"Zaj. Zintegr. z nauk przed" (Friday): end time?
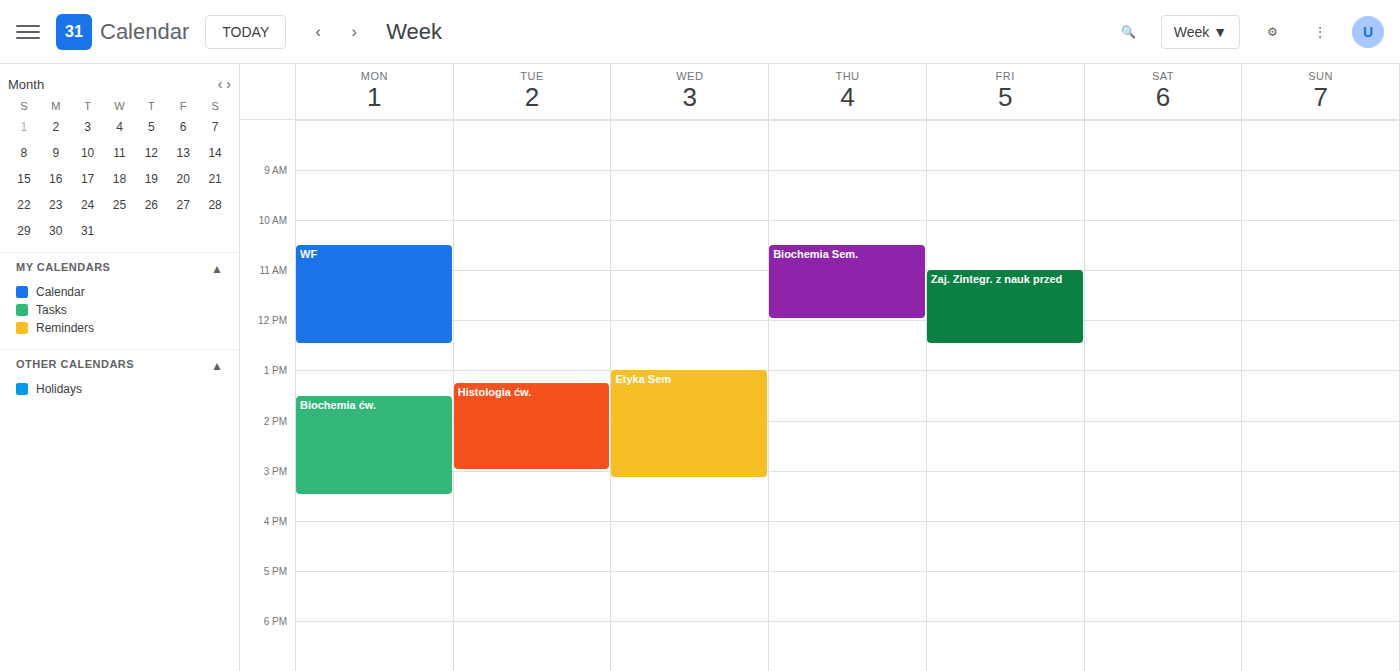
12:30 PM